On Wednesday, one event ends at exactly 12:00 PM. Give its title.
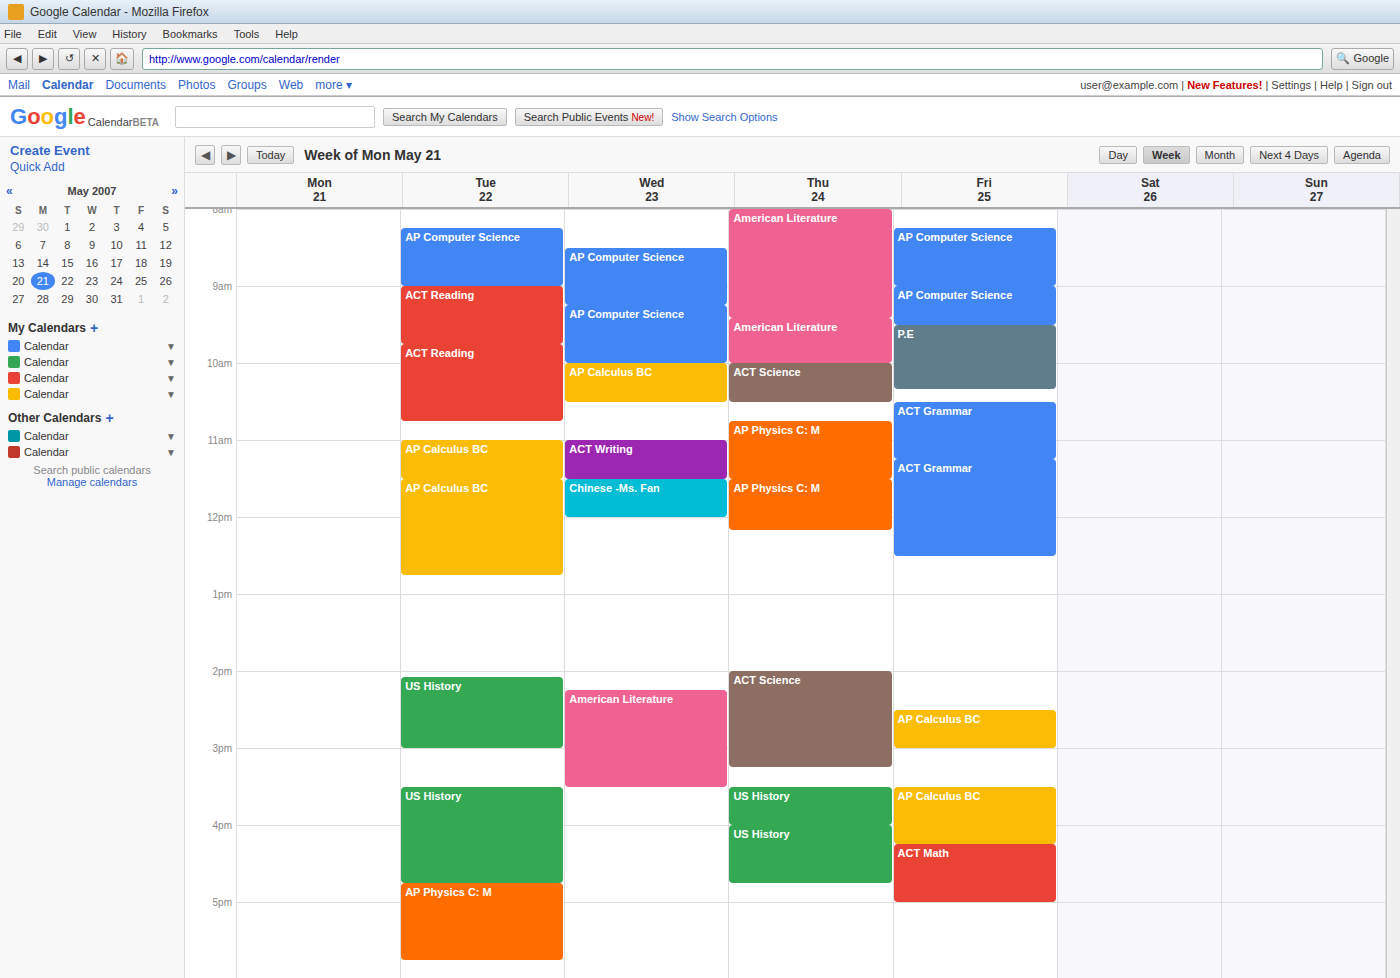
"Chinese -Ms. Fan"